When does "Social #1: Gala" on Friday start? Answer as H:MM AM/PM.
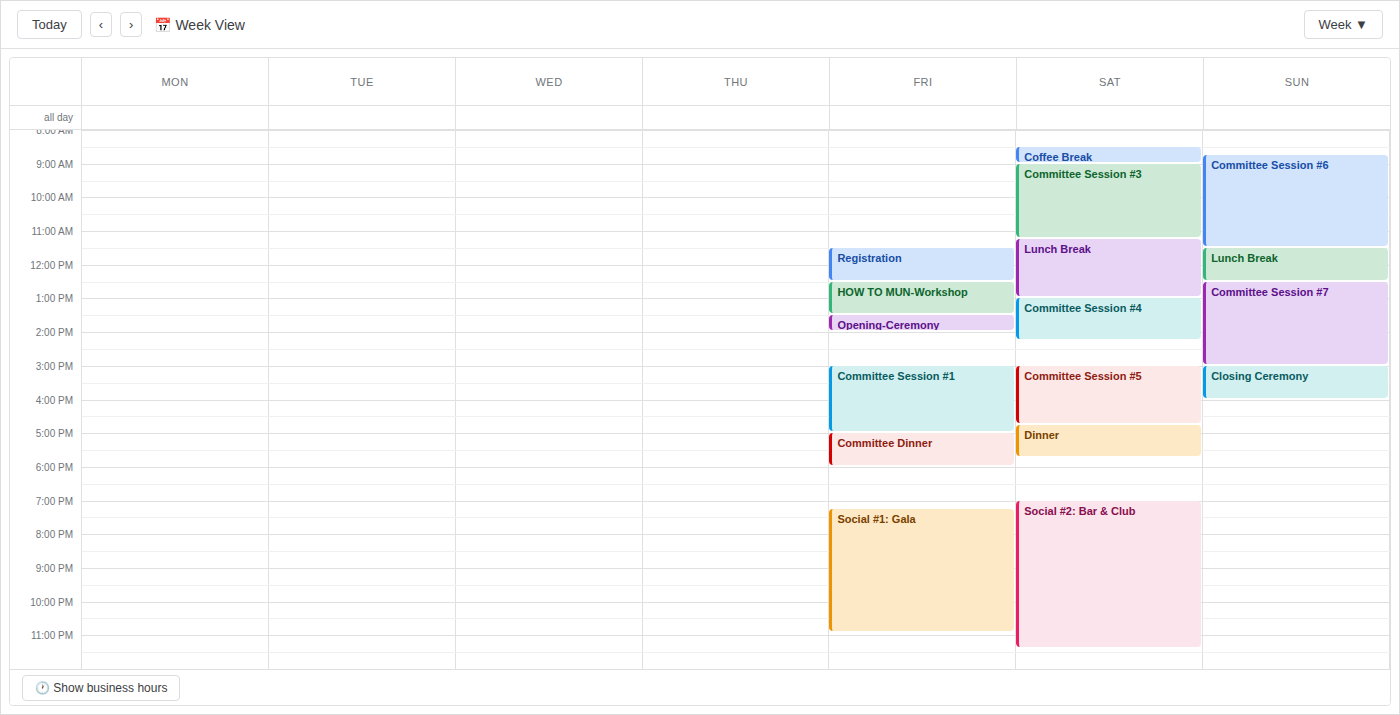
7:15 PM